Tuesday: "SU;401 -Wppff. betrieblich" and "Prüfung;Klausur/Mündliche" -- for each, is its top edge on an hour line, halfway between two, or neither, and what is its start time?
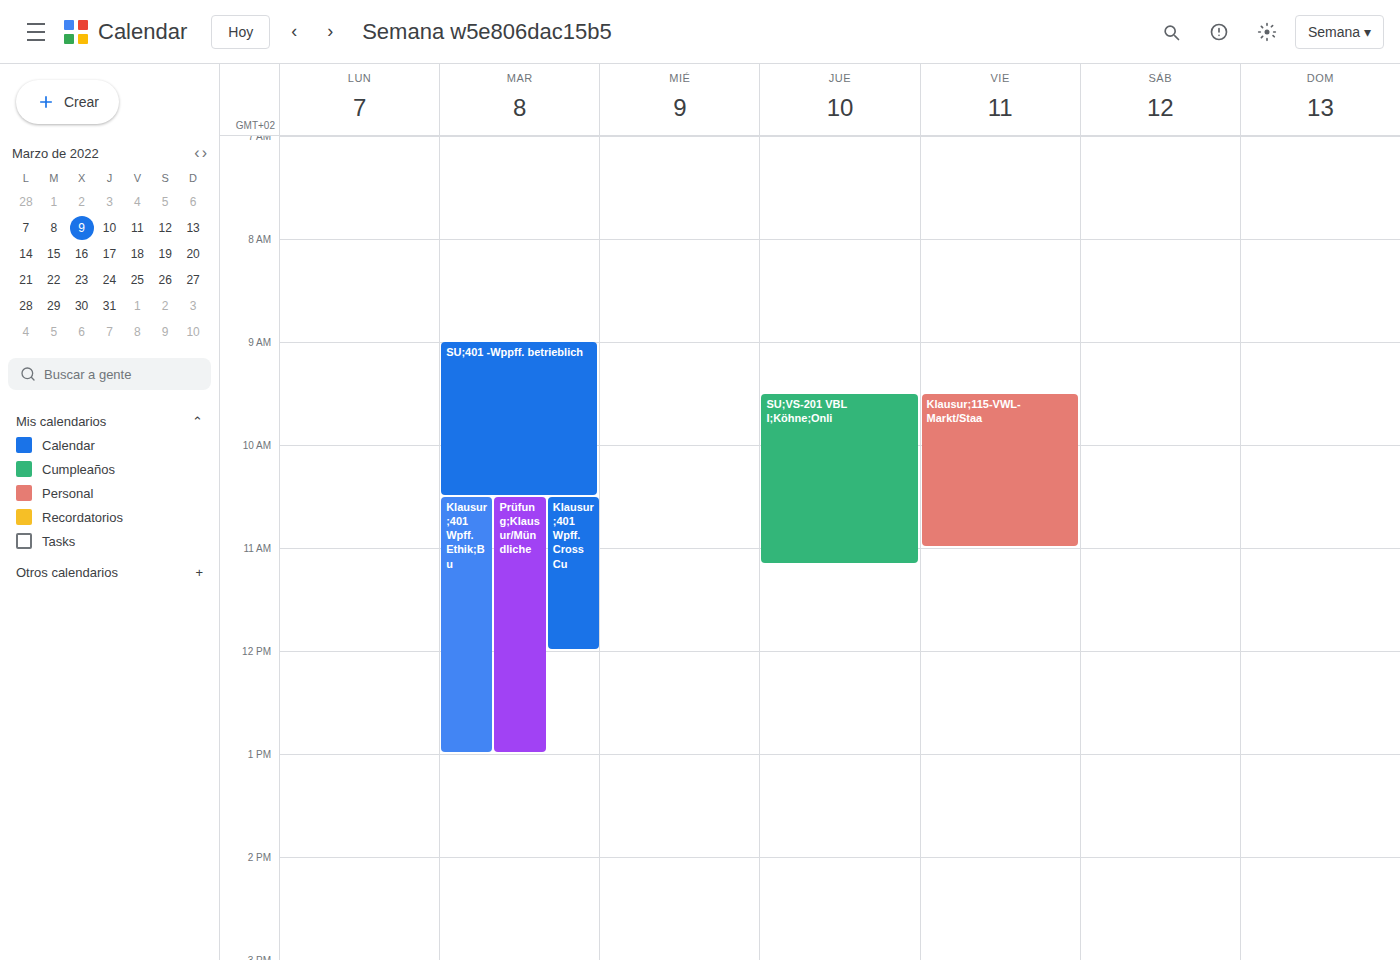
"SU;401 -Wppff. betrieblich": 09:00, exactly on the 09:00 line. "Prüfung;Klausur/Mündliche": 10:30, halfway between the 10:00 and 11:00 lines.